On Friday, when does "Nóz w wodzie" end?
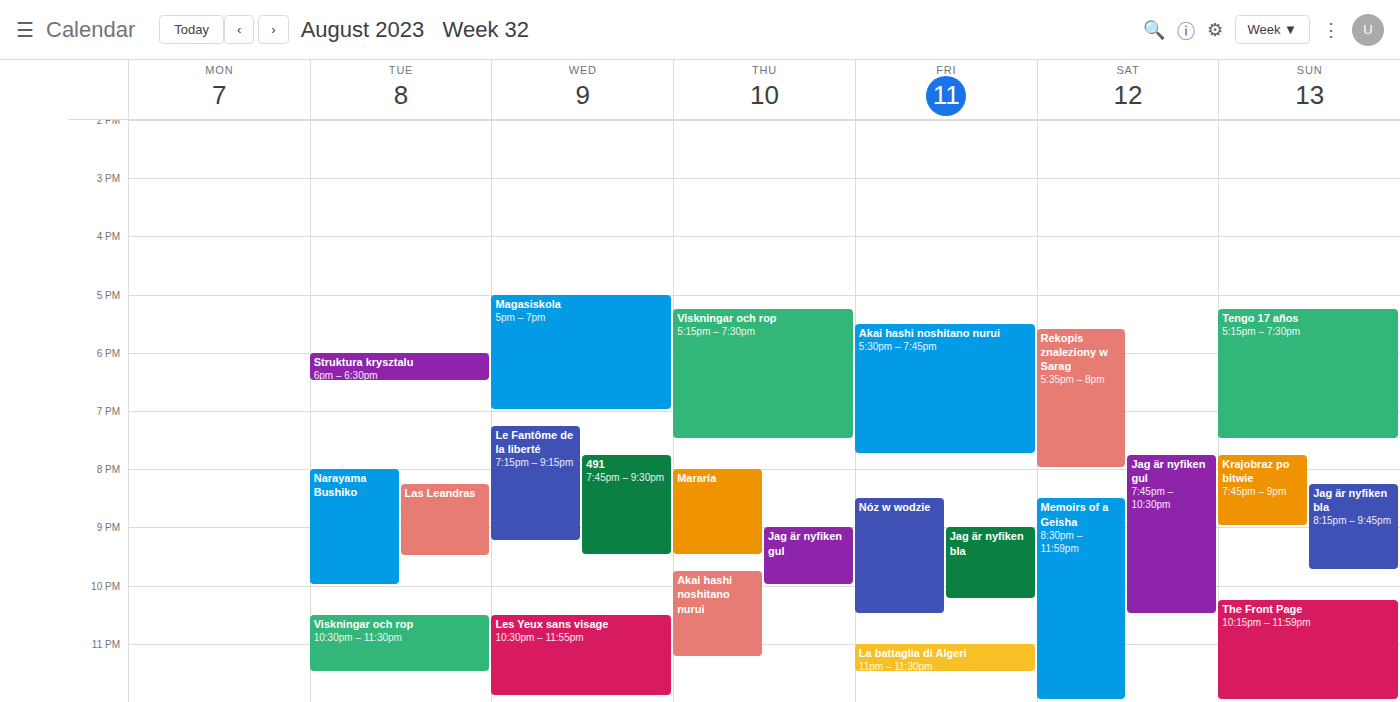
22:30